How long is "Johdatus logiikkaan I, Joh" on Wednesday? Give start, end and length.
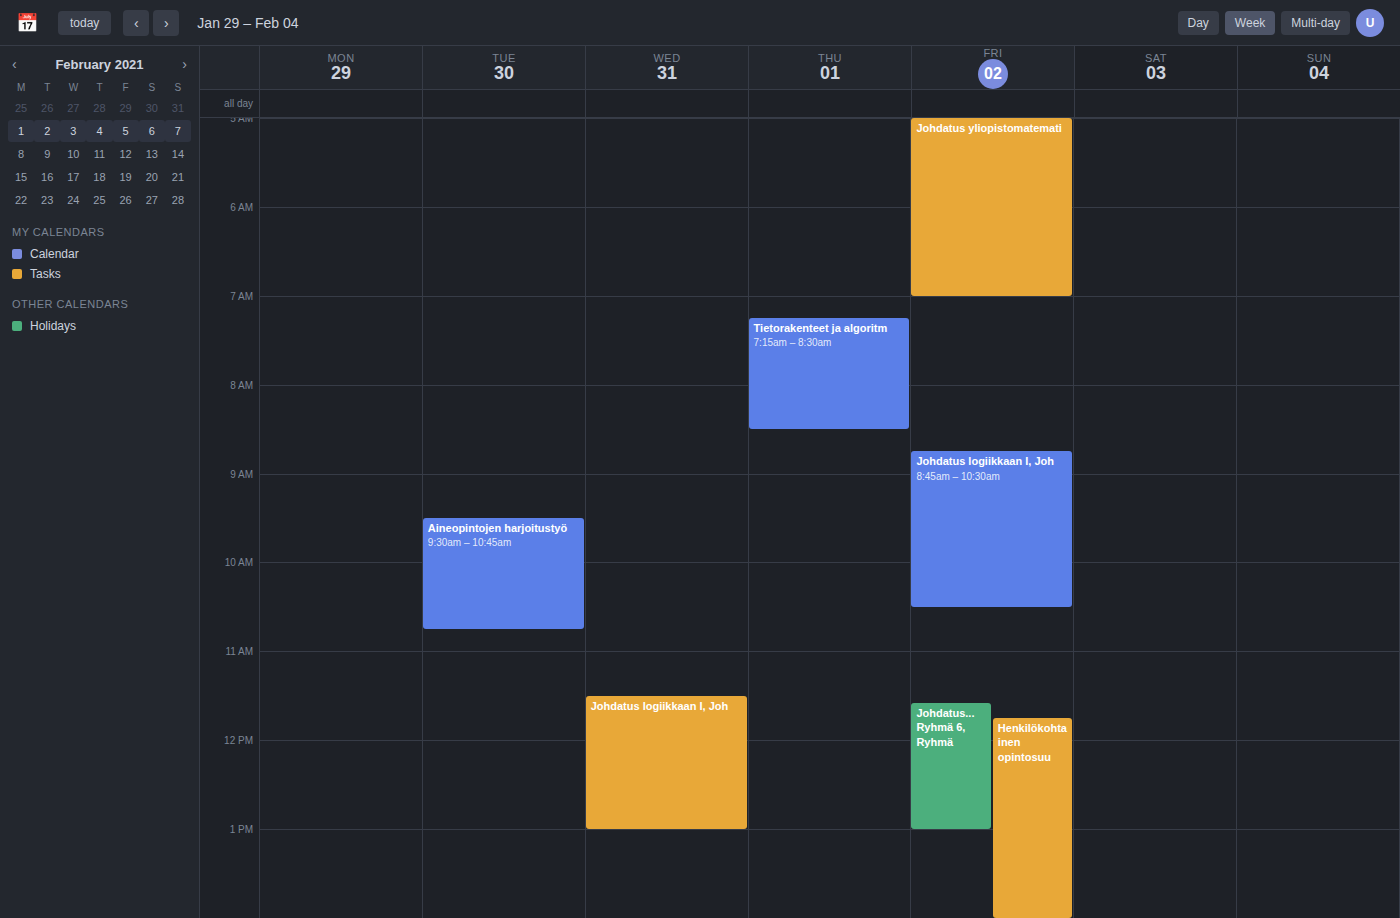
11:30 to 13:00, 1 hour 30 minutes